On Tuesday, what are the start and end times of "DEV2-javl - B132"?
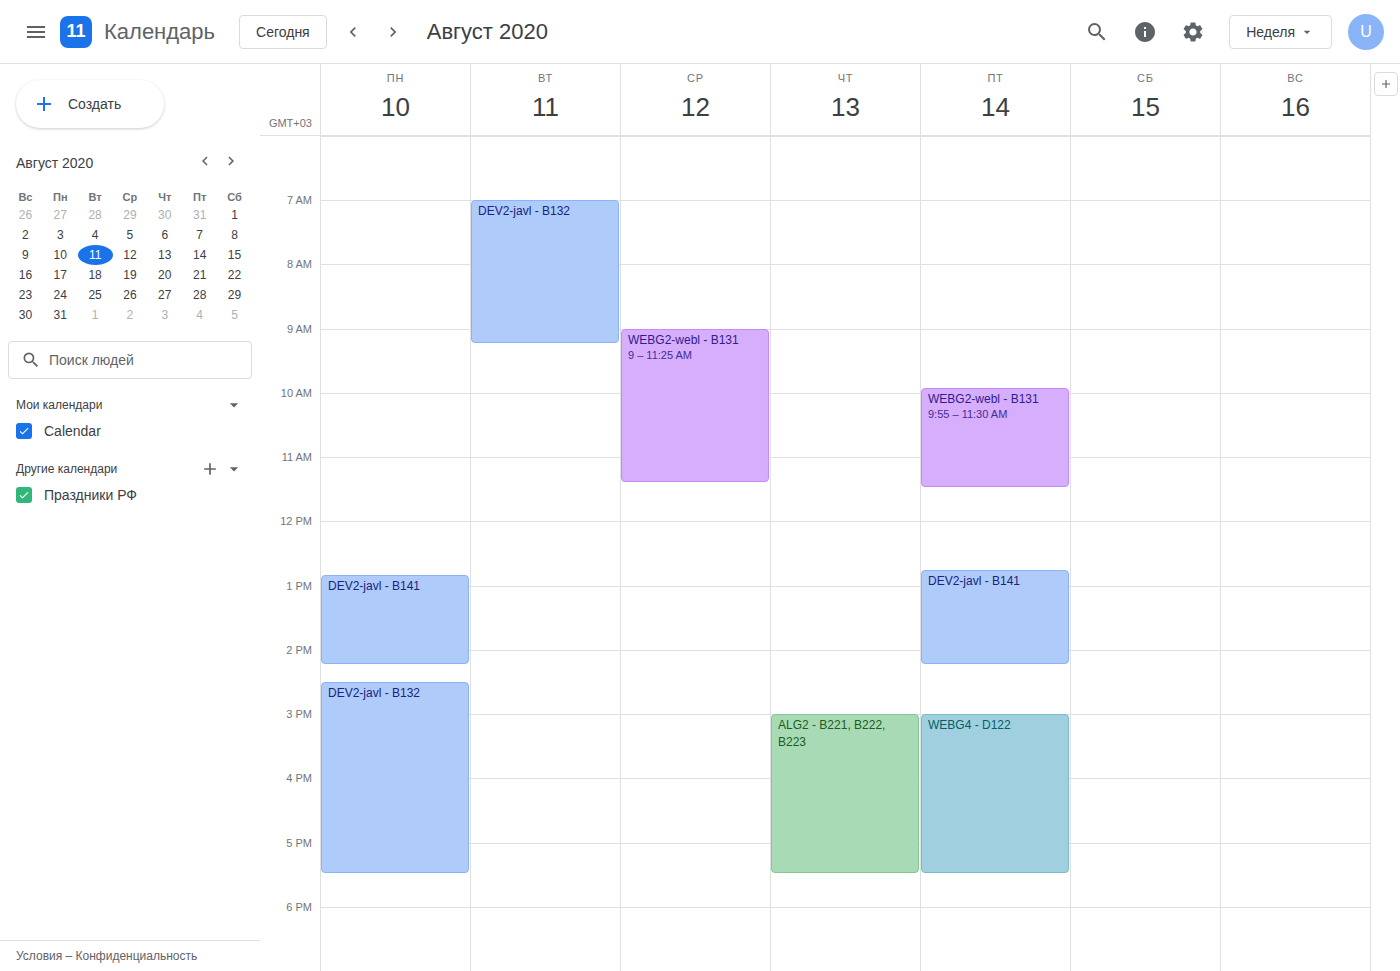
7:00 AM to 9:15 AM